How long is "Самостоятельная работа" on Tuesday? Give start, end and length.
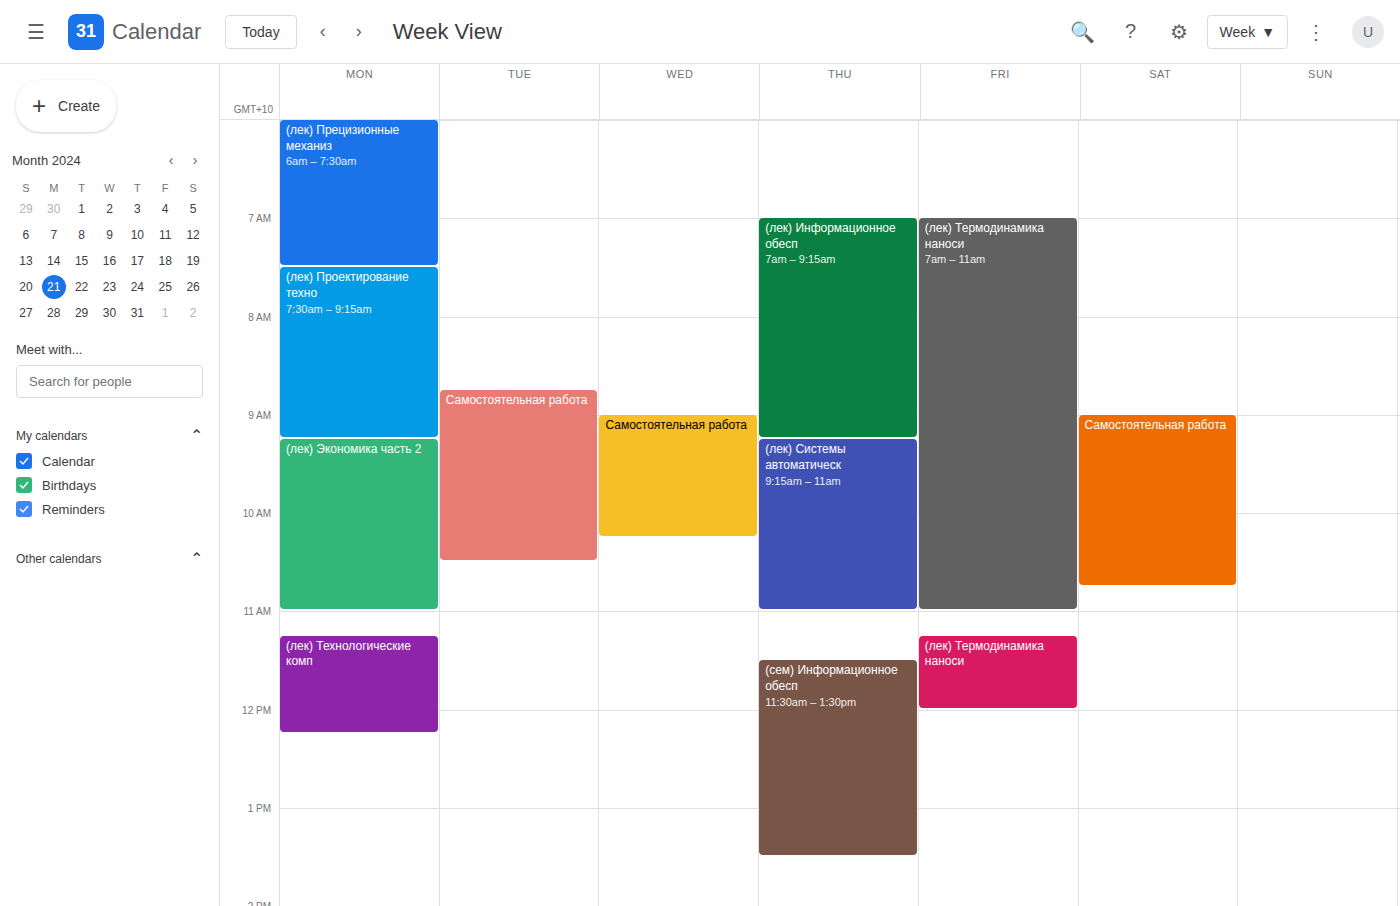
8:45 AM to 10:30 AM, 1 hour 45 minutes